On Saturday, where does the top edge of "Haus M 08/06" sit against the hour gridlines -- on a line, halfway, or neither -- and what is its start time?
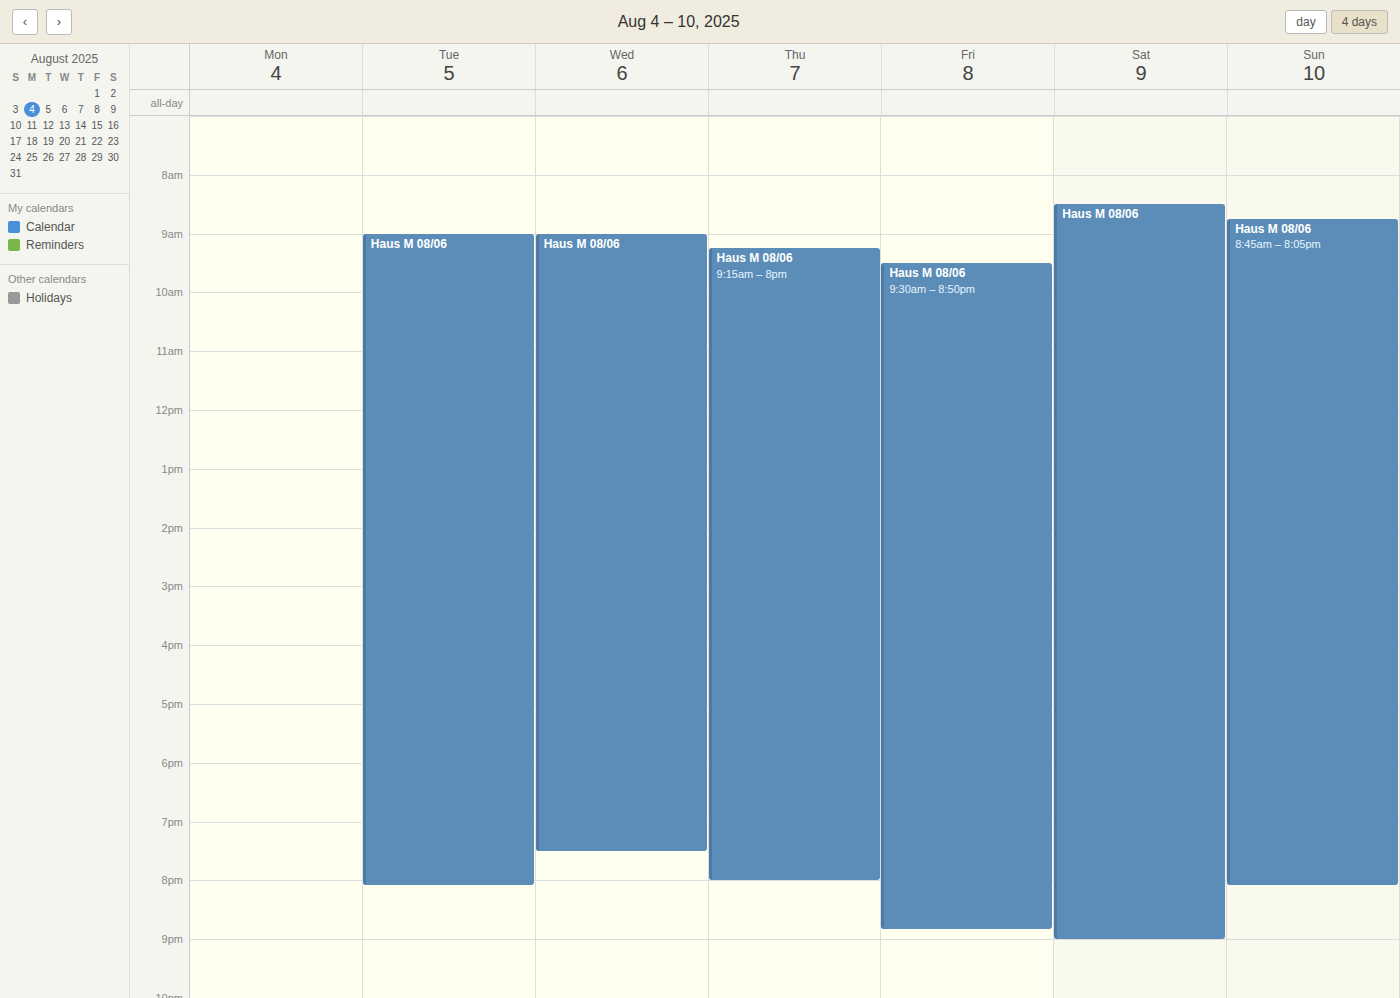
8:30 AM -- halfway between the 8 AM and 9 AM lines.